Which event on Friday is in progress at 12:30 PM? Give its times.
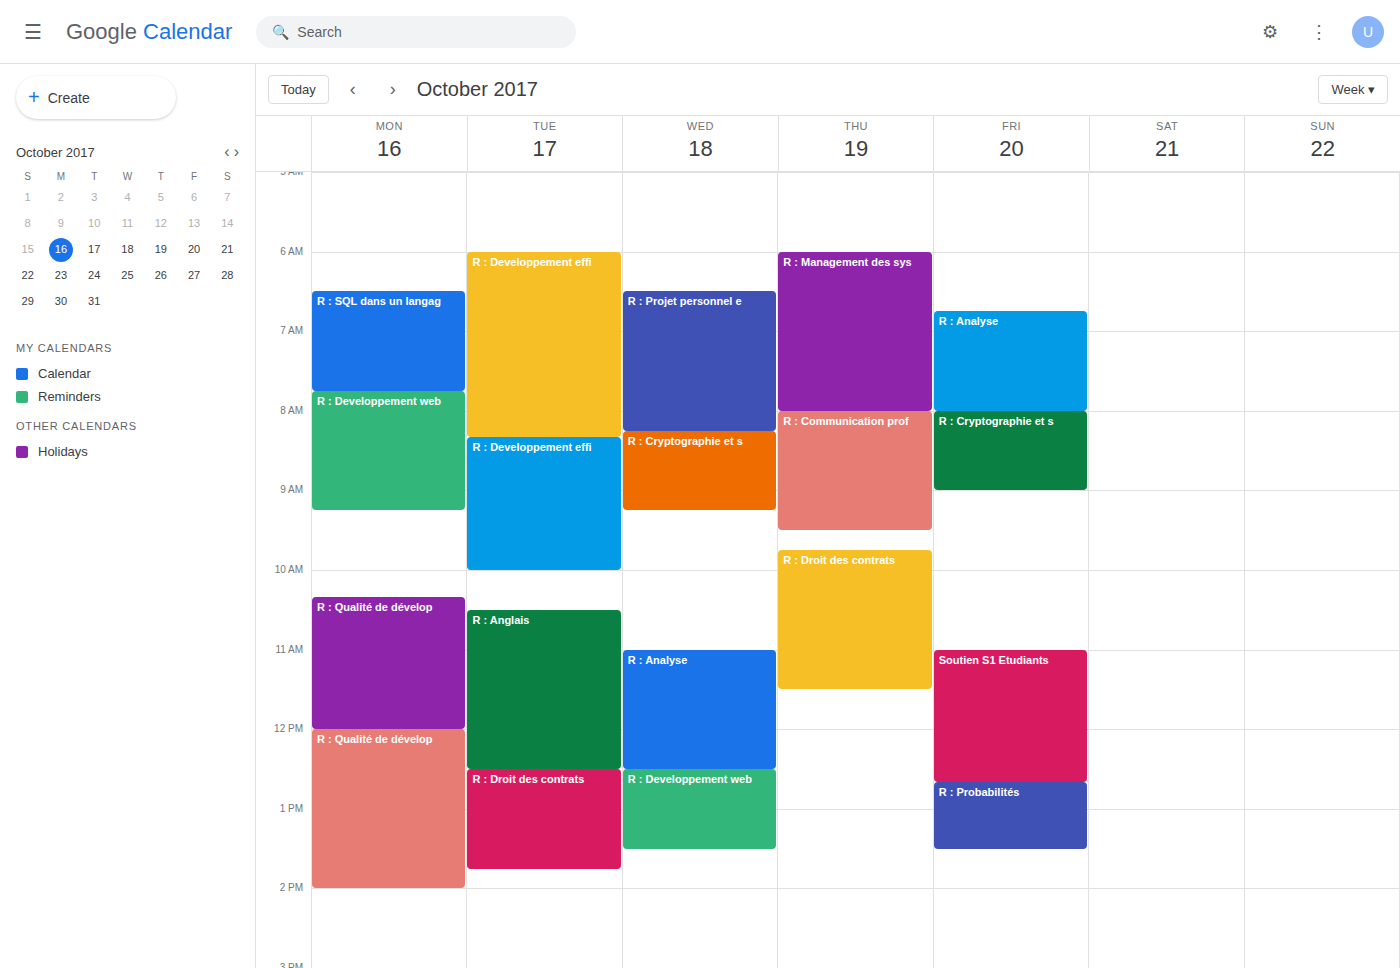
"Soutien S1 Etudiants", 11:00 AM to 12:40 PM